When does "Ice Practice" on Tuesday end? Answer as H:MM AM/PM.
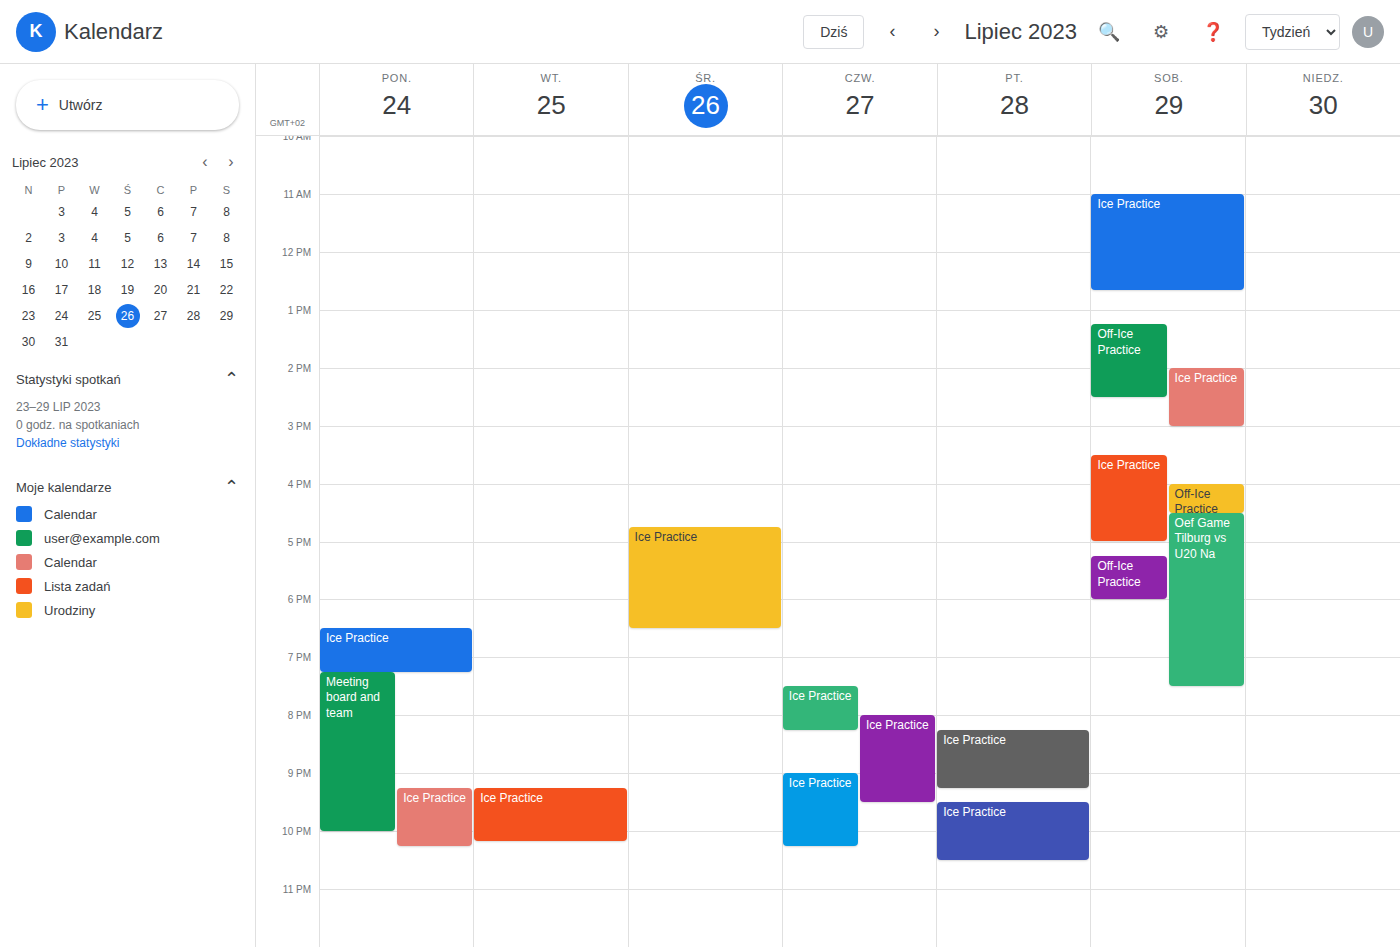
10:10 PM